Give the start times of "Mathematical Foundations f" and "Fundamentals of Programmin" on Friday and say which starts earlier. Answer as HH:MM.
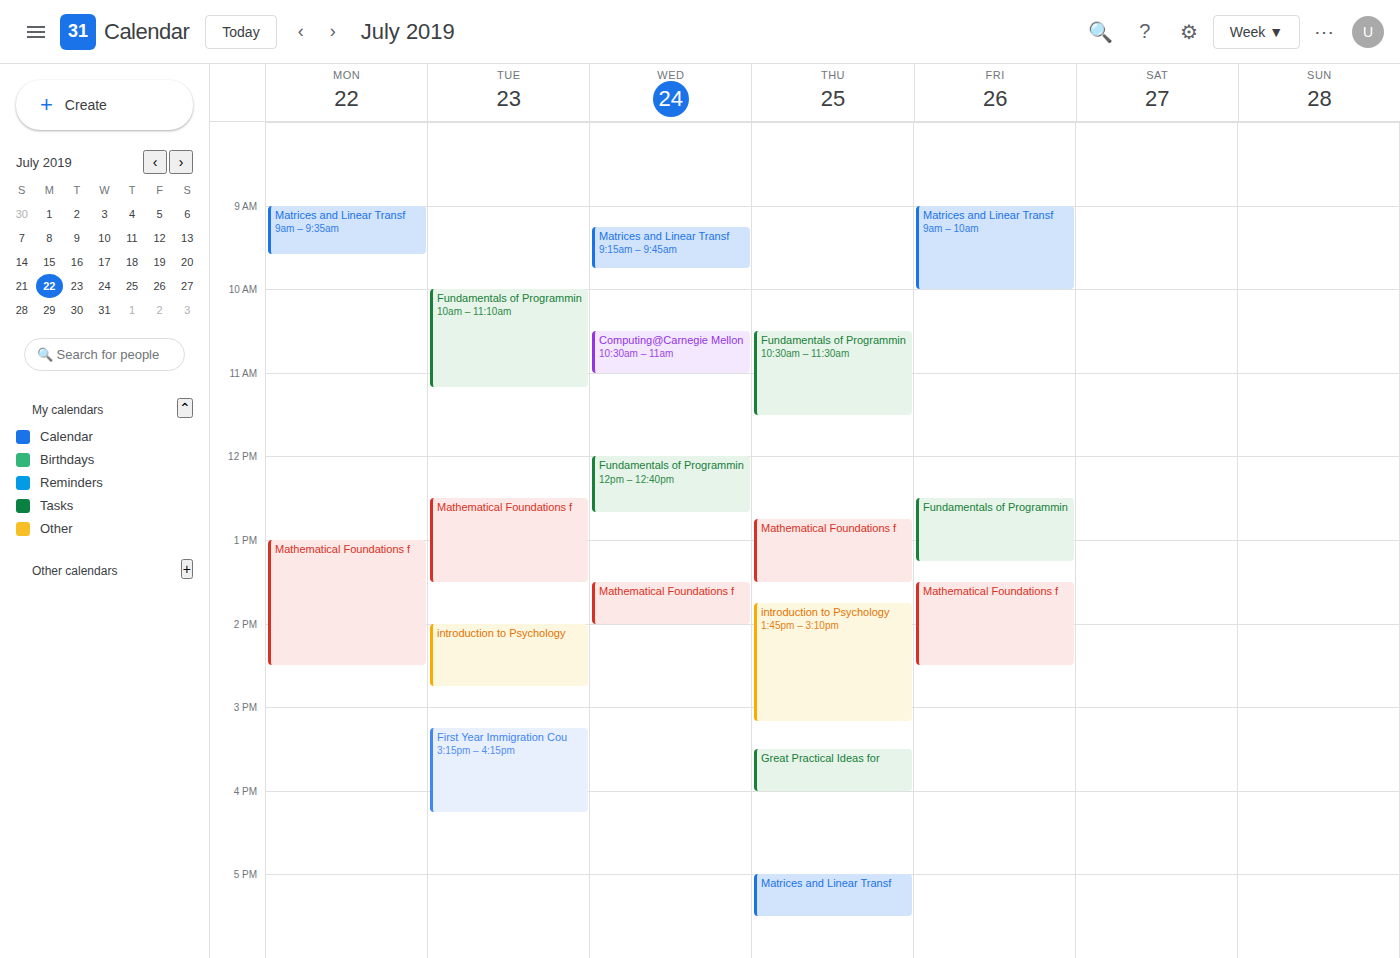
"Fundamentals of Programmin" 12:30; "Mathematical Foundations f" 13:30.